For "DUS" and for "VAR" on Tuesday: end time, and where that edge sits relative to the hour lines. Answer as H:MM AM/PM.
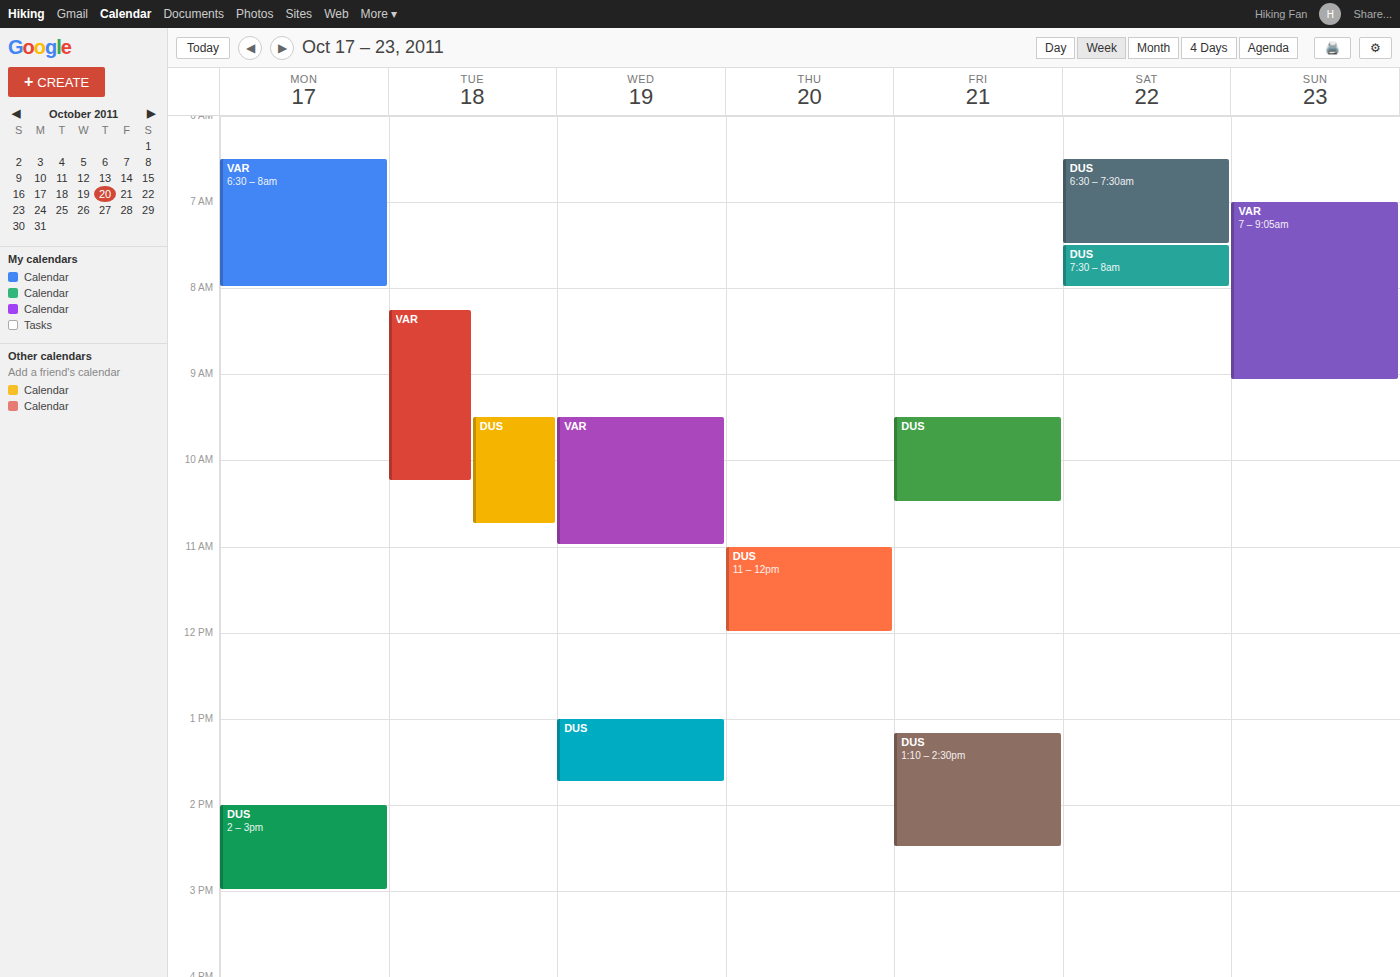
"DUS": 10:45 AM, neither: three quarters of the way from the 10 AM line to the 11 AM line. "VAR": 10:15 AM, neither: a quarter of the way from the 10 AM line to the 11 AM line.